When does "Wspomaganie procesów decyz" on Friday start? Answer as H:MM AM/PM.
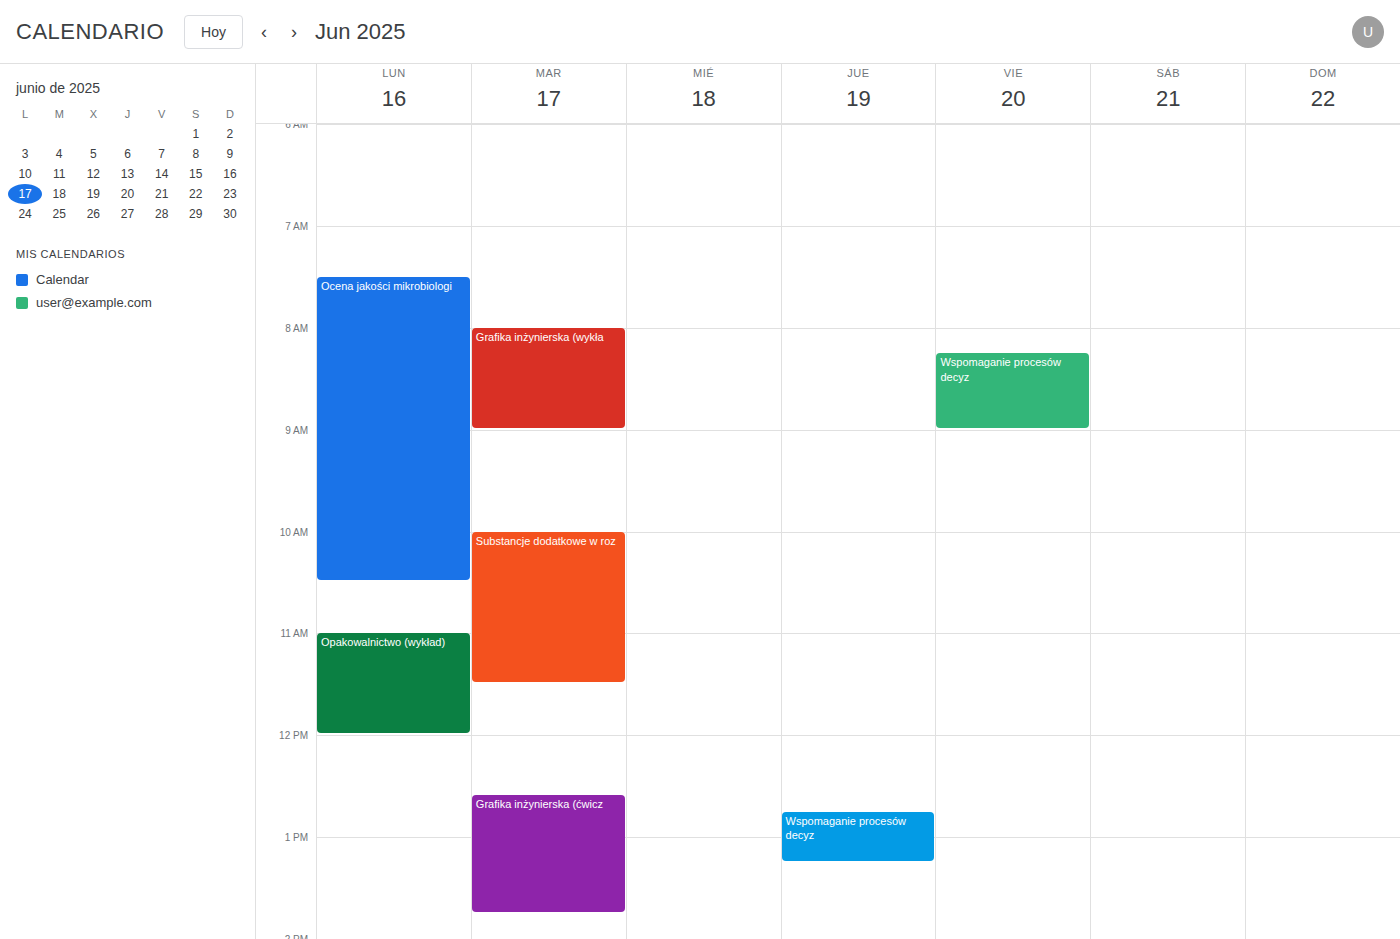
8:15 AM